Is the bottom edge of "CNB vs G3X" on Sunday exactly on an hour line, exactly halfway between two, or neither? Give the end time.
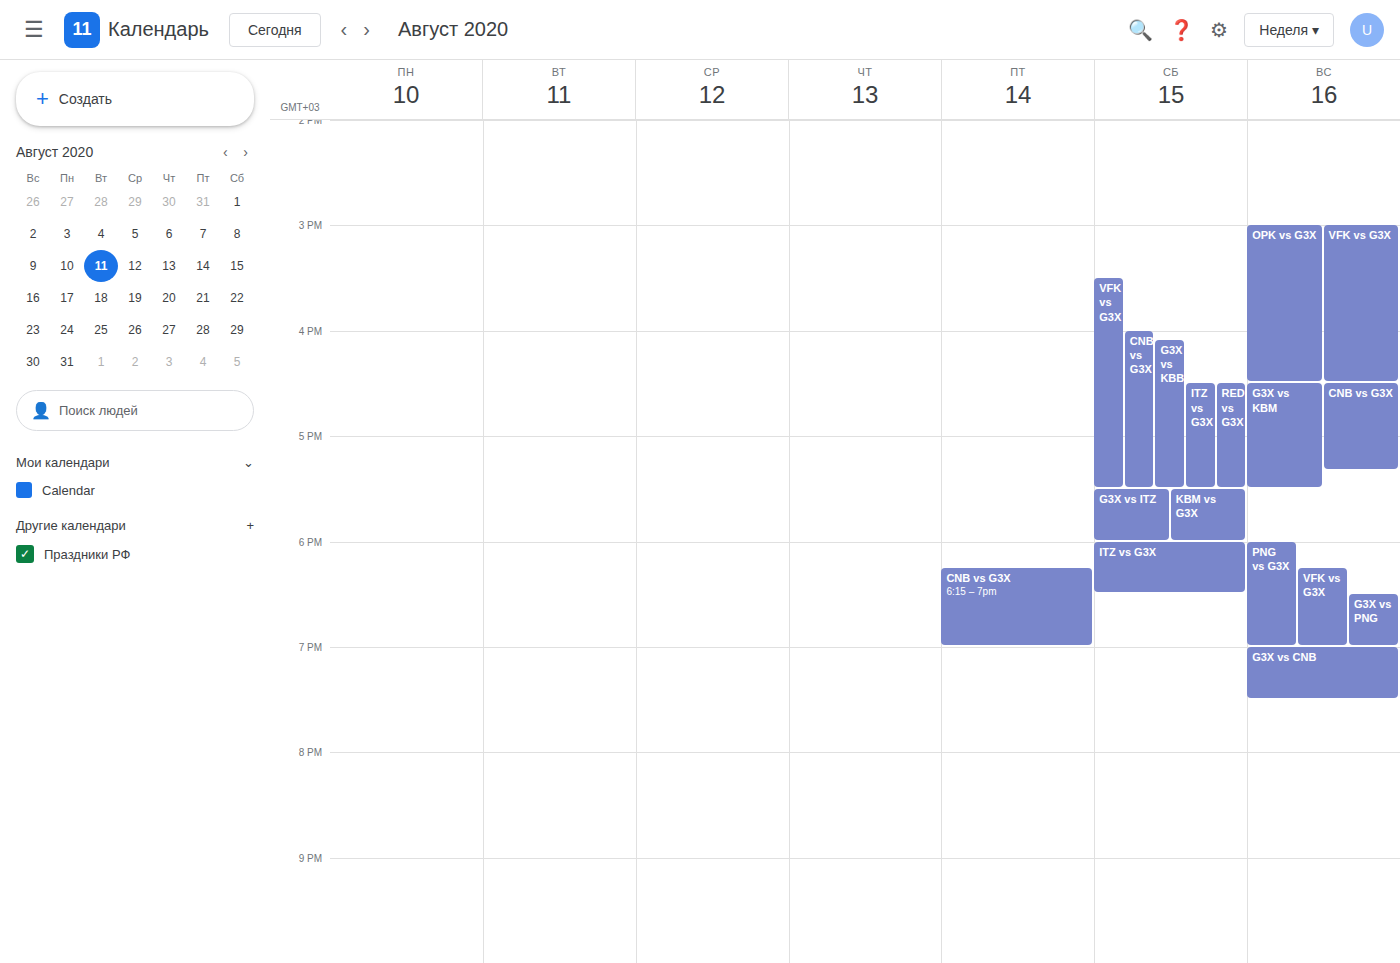
5:20 PM -- neither: 20 minutes below the 5 PM line and 40 minutes above the 6 PM line.